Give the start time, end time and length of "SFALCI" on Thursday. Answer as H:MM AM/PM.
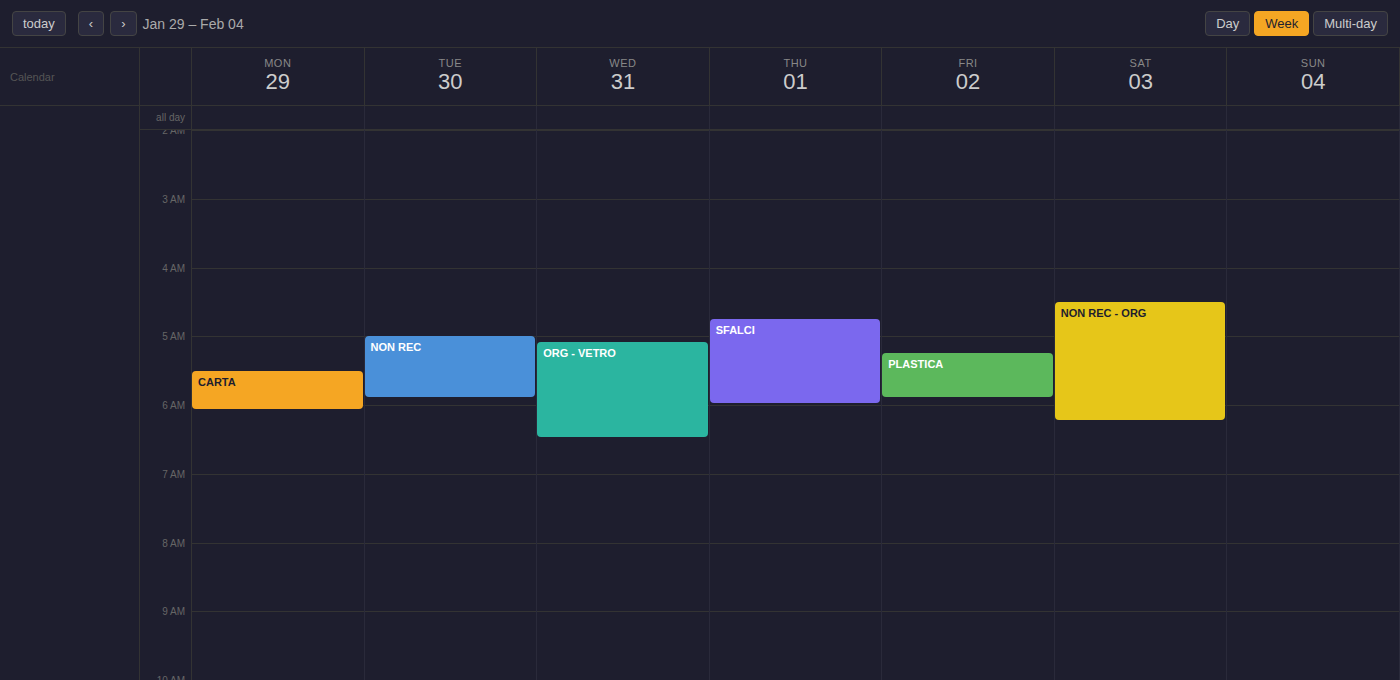
4:45 AM to 6:00 AM, 1 hour 15 minutes